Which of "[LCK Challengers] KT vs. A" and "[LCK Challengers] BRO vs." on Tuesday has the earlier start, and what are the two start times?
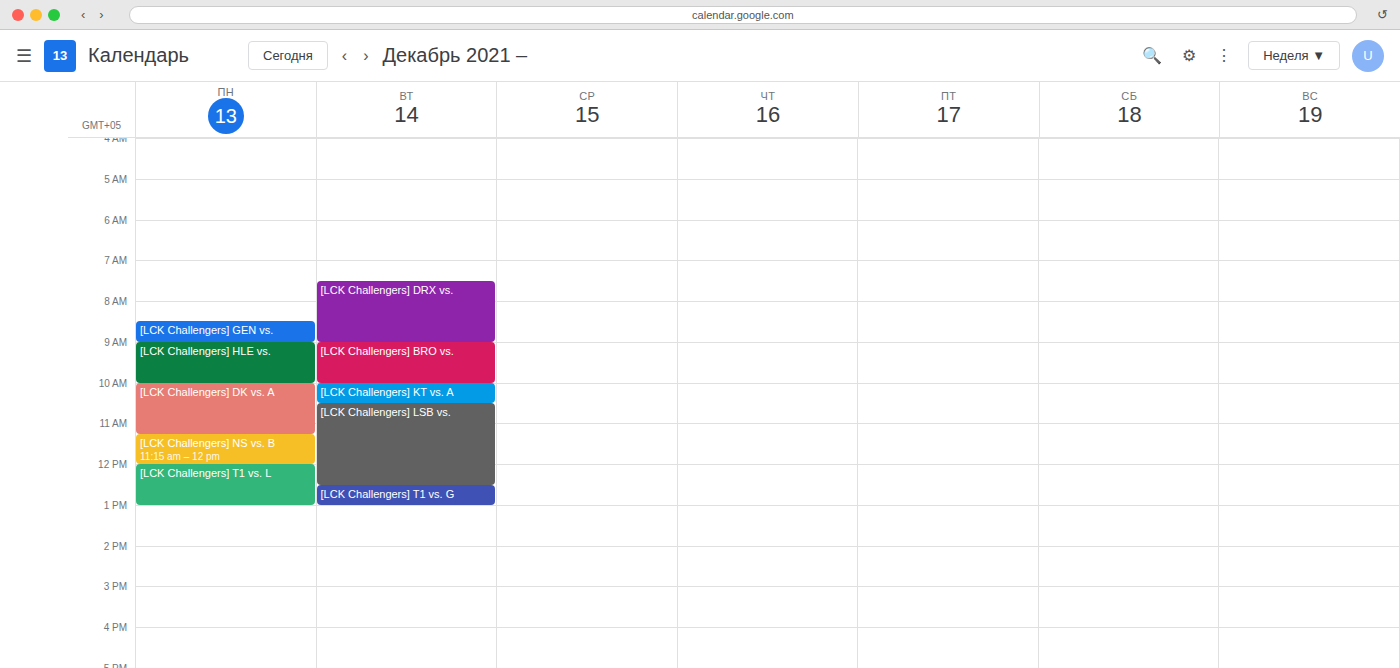
"[LCK Challengers] BRO vs." 9:00 AM; "[LCK Challengers] KT vs. A" 10:00 AM.